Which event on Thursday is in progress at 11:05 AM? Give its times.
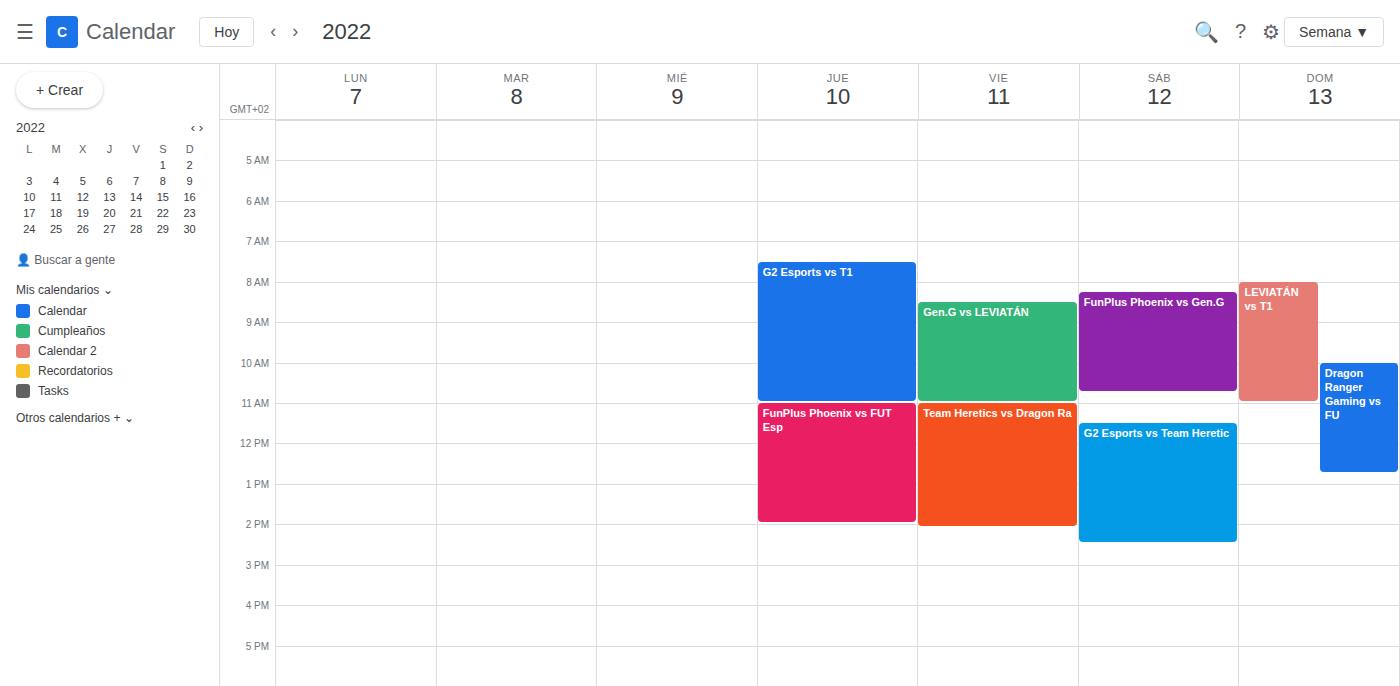
"FunPlus Phoenix vs FUT Esp", 11:00 AM to 2:00 PM